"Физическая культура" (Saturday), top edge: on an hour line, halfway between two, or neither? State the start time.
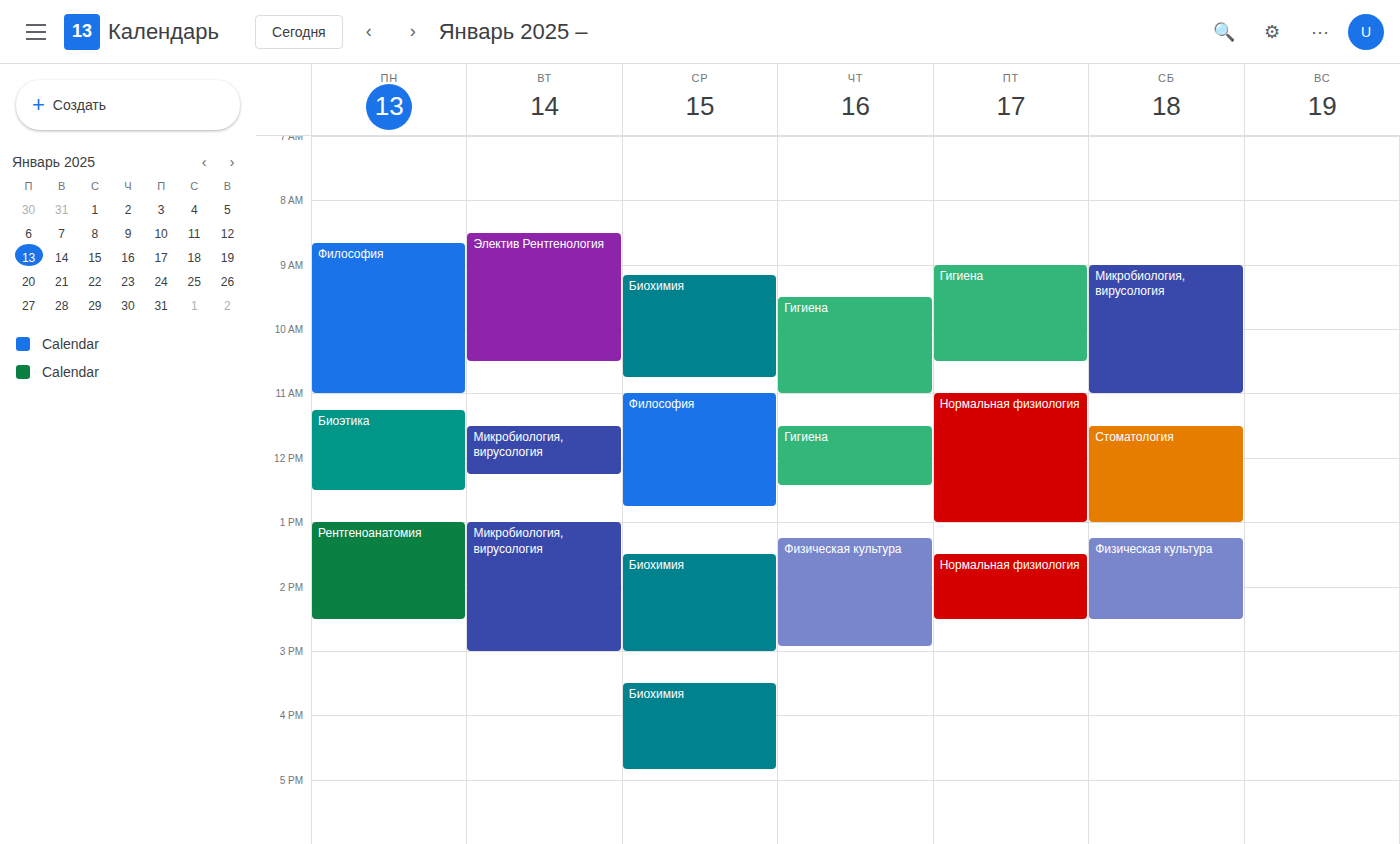
1:15 PM -- neither: a quarter of the way from the 1 PM line to the 2 PM line.